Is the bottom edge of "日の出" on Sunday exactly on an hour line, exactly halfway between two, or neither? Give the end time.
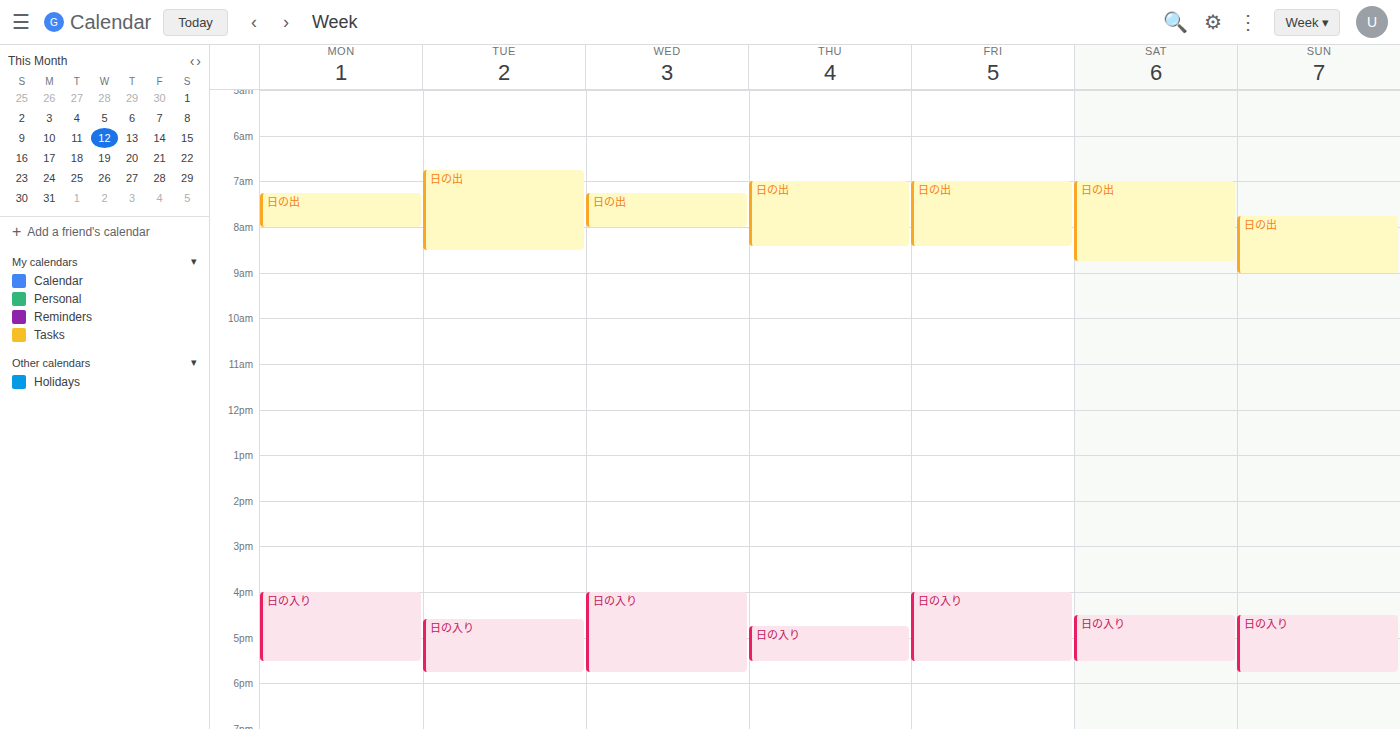
9:00 AM -- exactly on the 9 AM line.